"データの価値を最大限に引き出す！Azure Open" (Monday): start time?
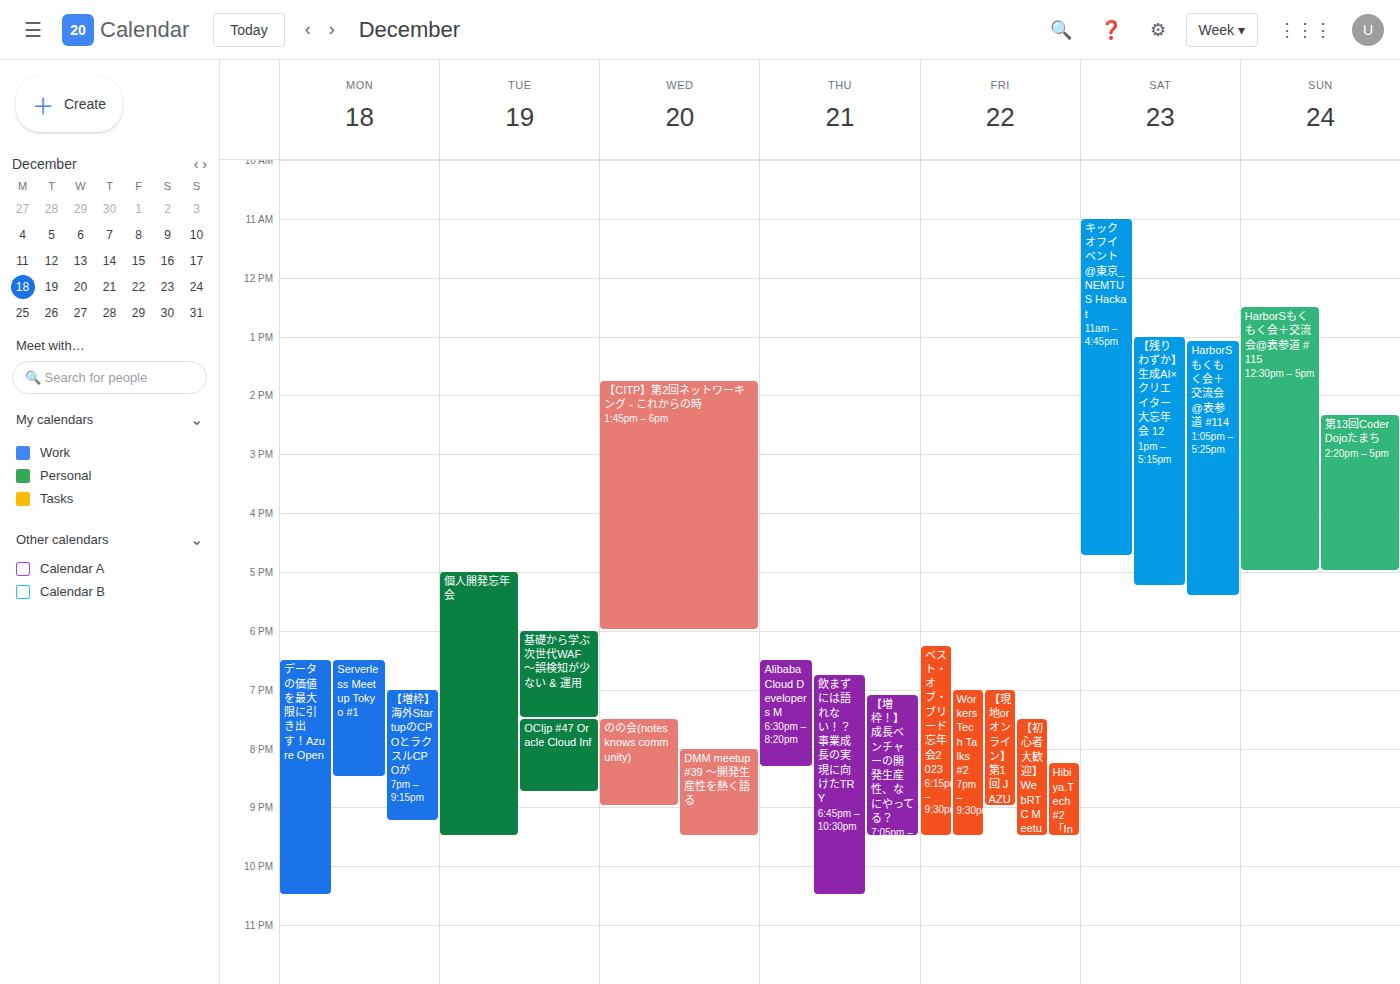
6:30 PM